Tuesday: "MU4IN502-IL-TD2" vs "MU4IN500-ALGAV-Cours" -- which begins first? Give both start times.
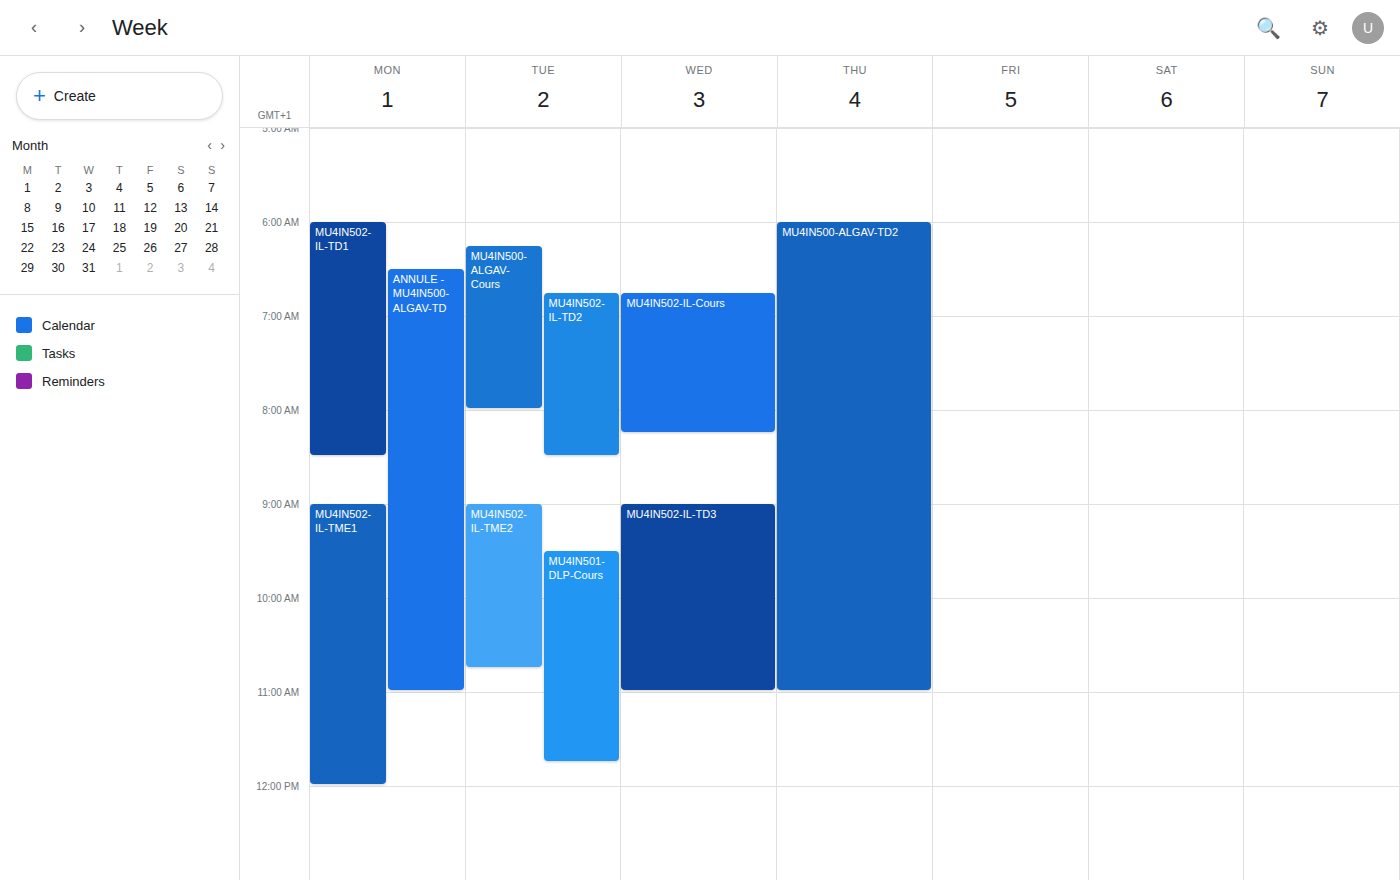
"MU4IN500-ALGAV-Cours" 6:15 AM; "MU4IN502-IL-TD2" 6:45 AM.